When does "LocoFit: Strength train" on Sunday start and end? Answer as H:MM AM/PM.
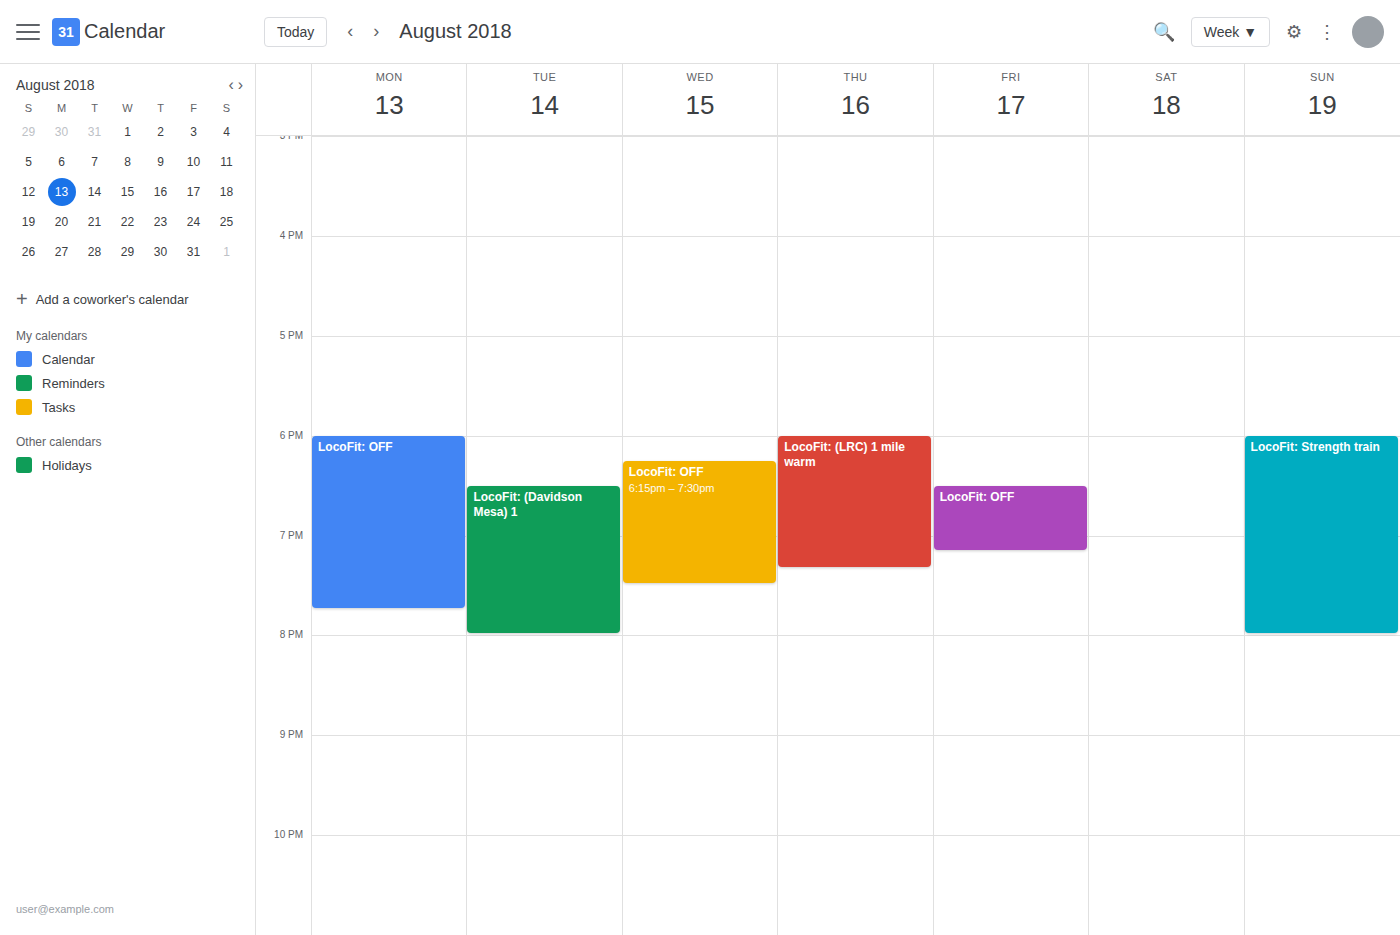
6:00 PM to 8:00 PM